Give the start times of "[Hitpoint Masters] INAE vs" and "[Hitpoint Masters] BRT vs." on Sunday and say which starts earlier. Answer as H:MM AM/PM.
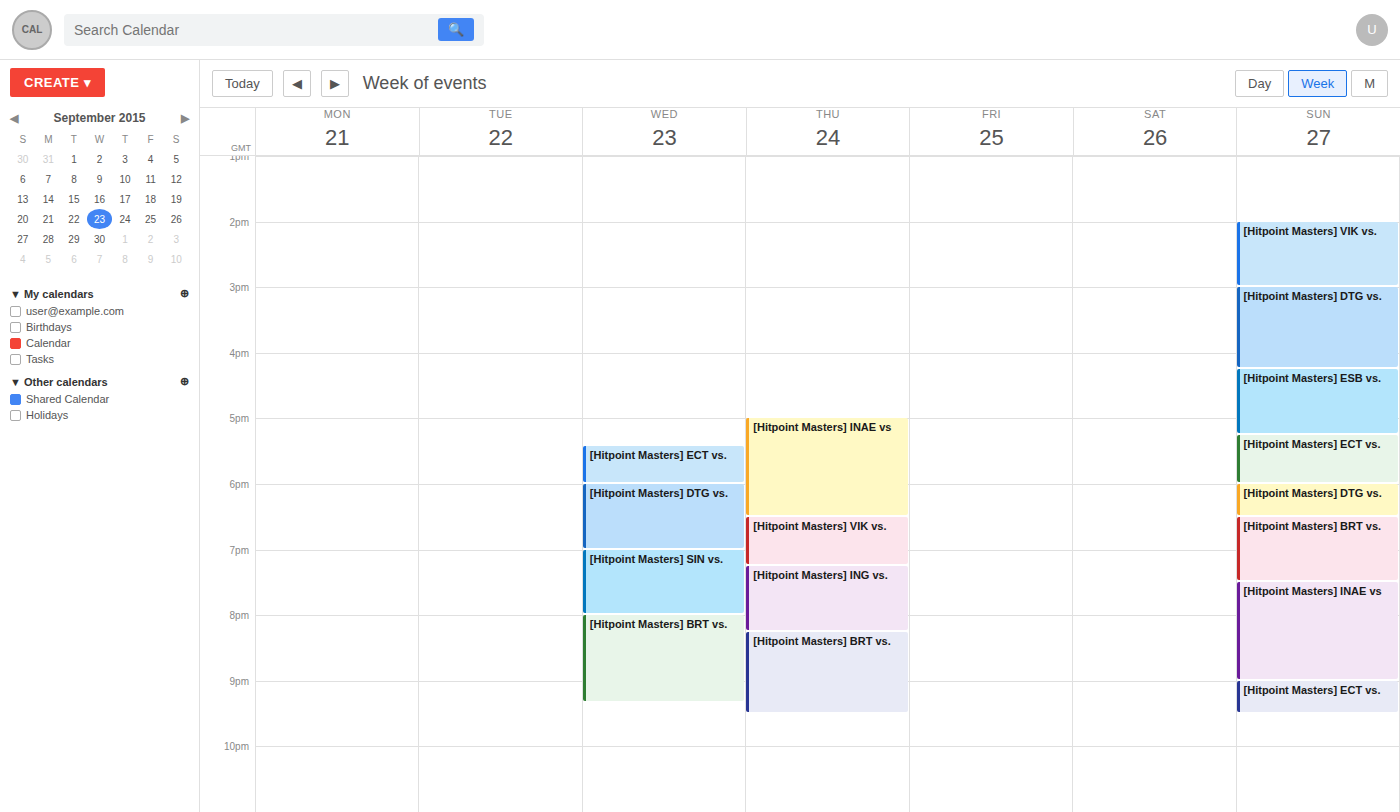
"[Hitpoint Masters] BRT vs." 6:30 PM; "[Hitpoint Masters] INAE vs" 7:30 PM.